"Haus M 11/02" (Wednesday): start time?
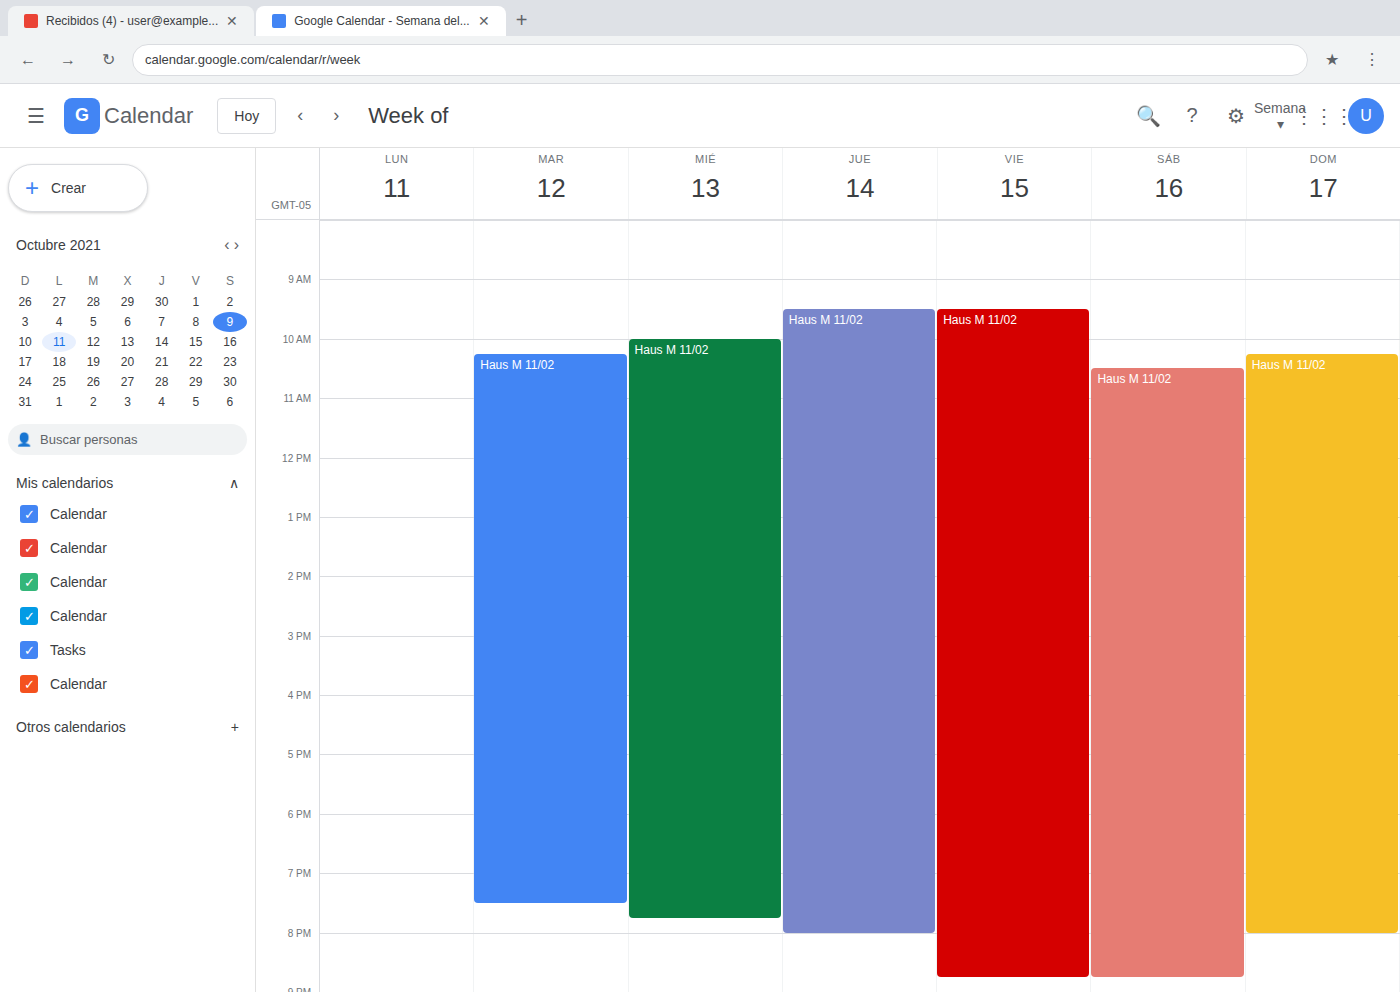
10:00